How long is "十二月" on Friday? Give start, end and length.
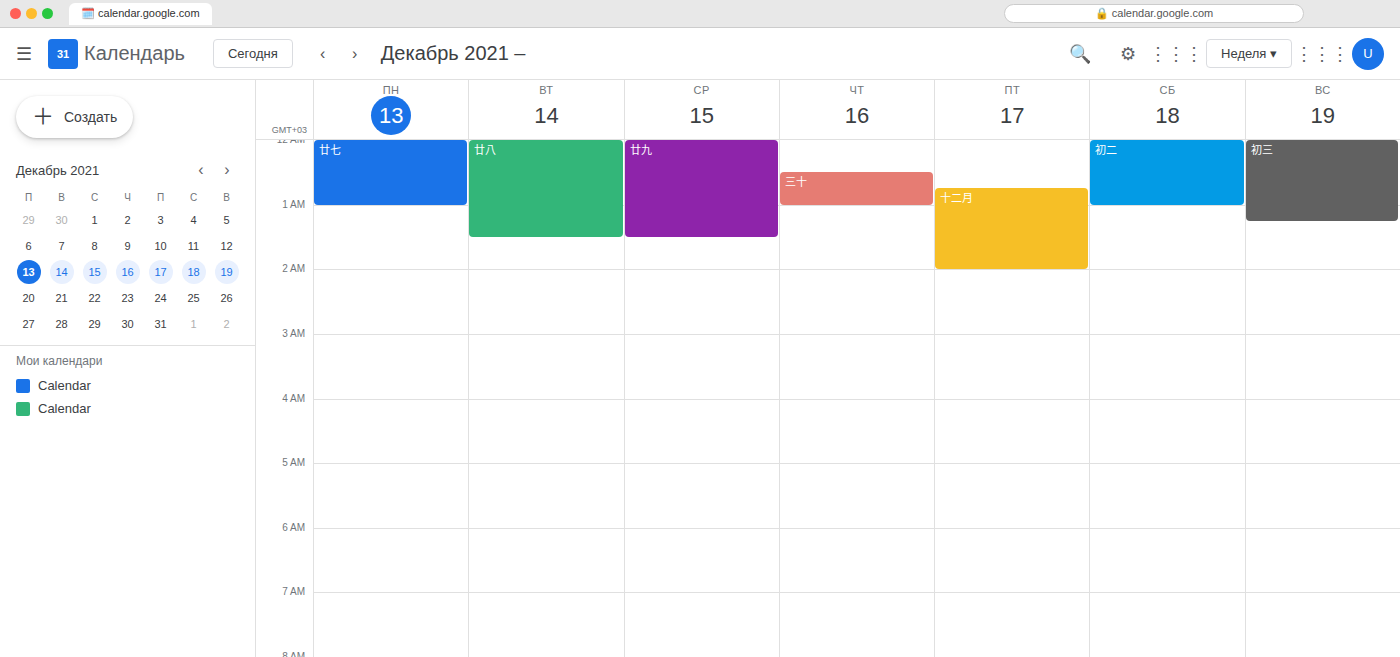
12:45 AM to 2:00 AM, 1 hour 15 minutes